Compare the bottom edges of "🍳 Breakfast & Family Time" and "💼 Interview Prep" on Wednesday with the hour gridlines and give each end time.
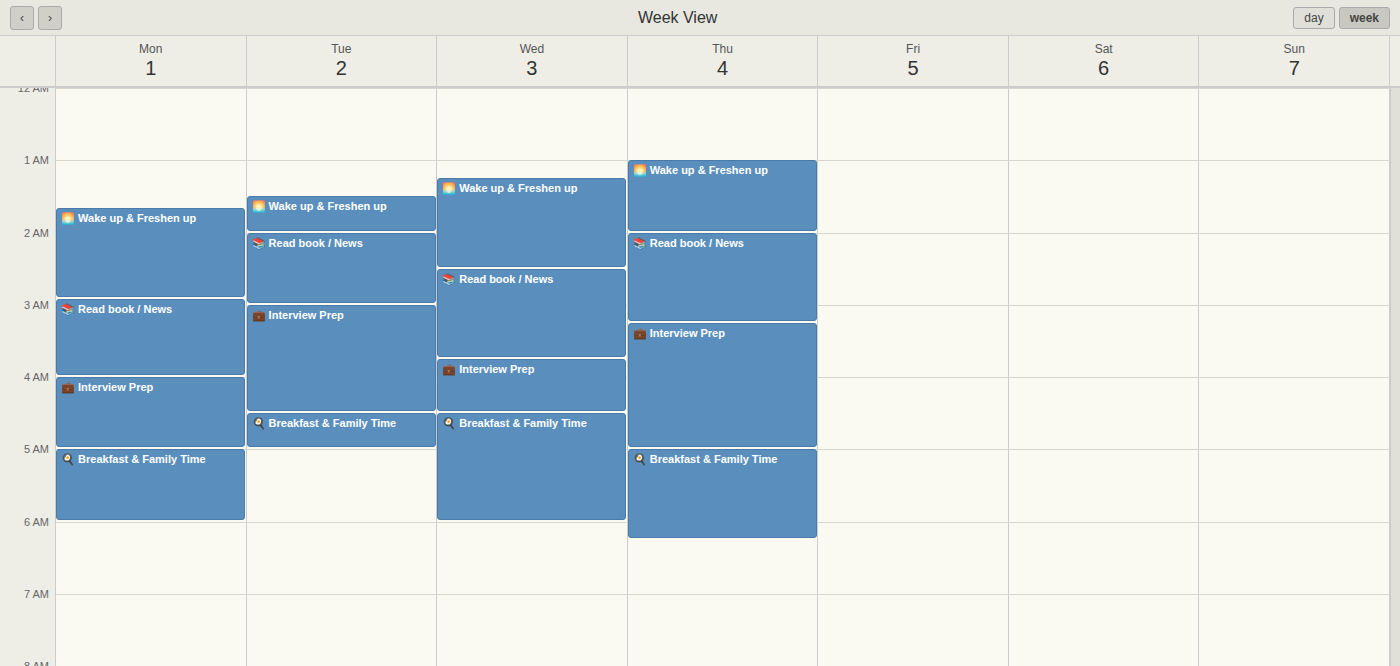
"🍳 Breakfast & Family Time": 6:00 AM, exactly on the 6 AM line. "💼 Interview Prep": 4:30 AM, halfway between the 4 AM and 5 AM lines.